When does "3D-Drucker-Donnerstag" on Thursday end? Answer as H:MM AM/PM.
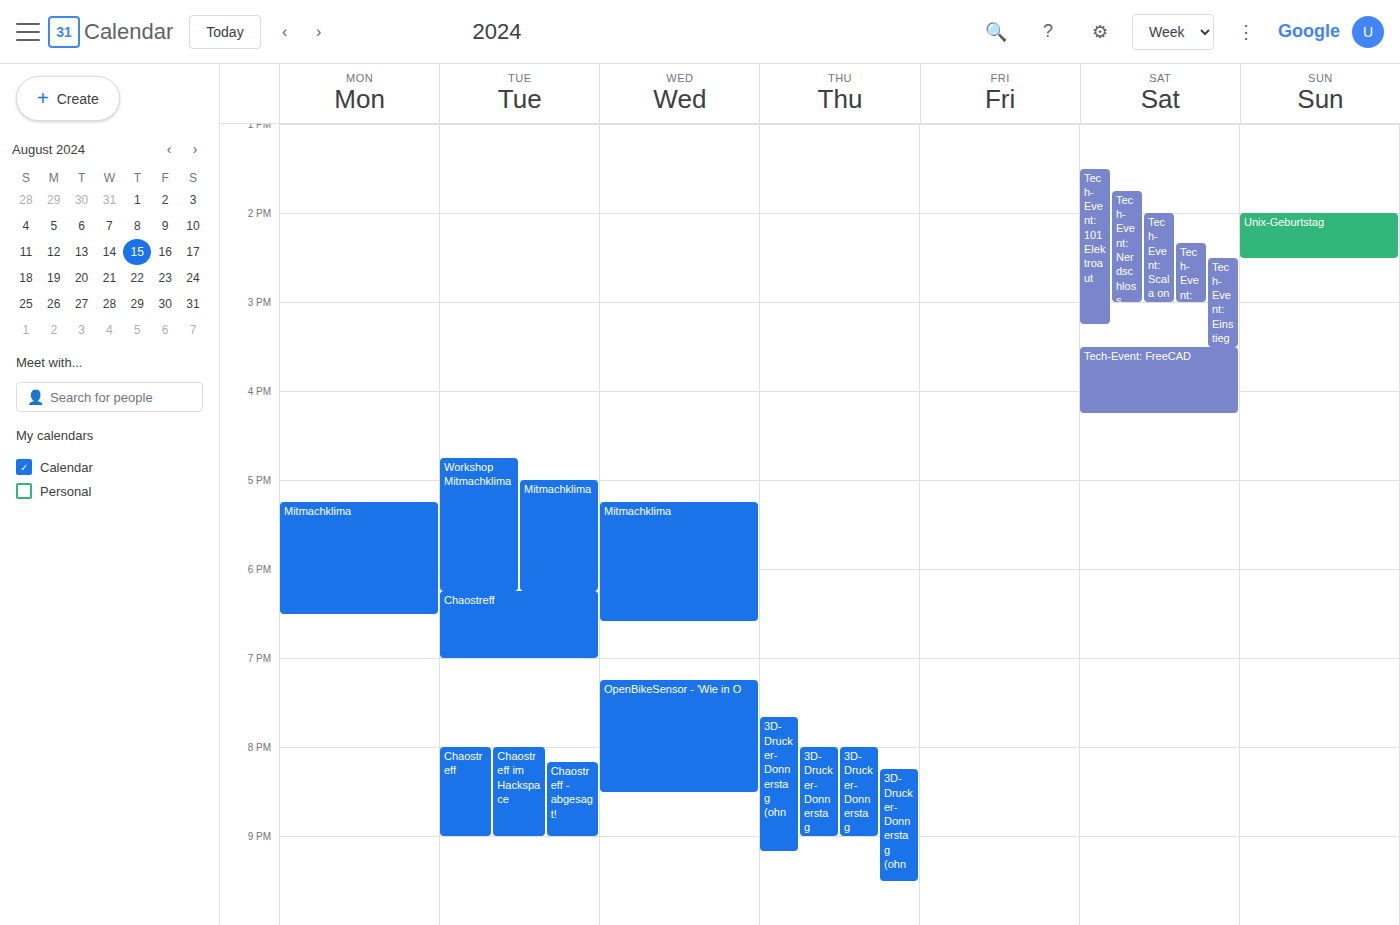
9:00 PM